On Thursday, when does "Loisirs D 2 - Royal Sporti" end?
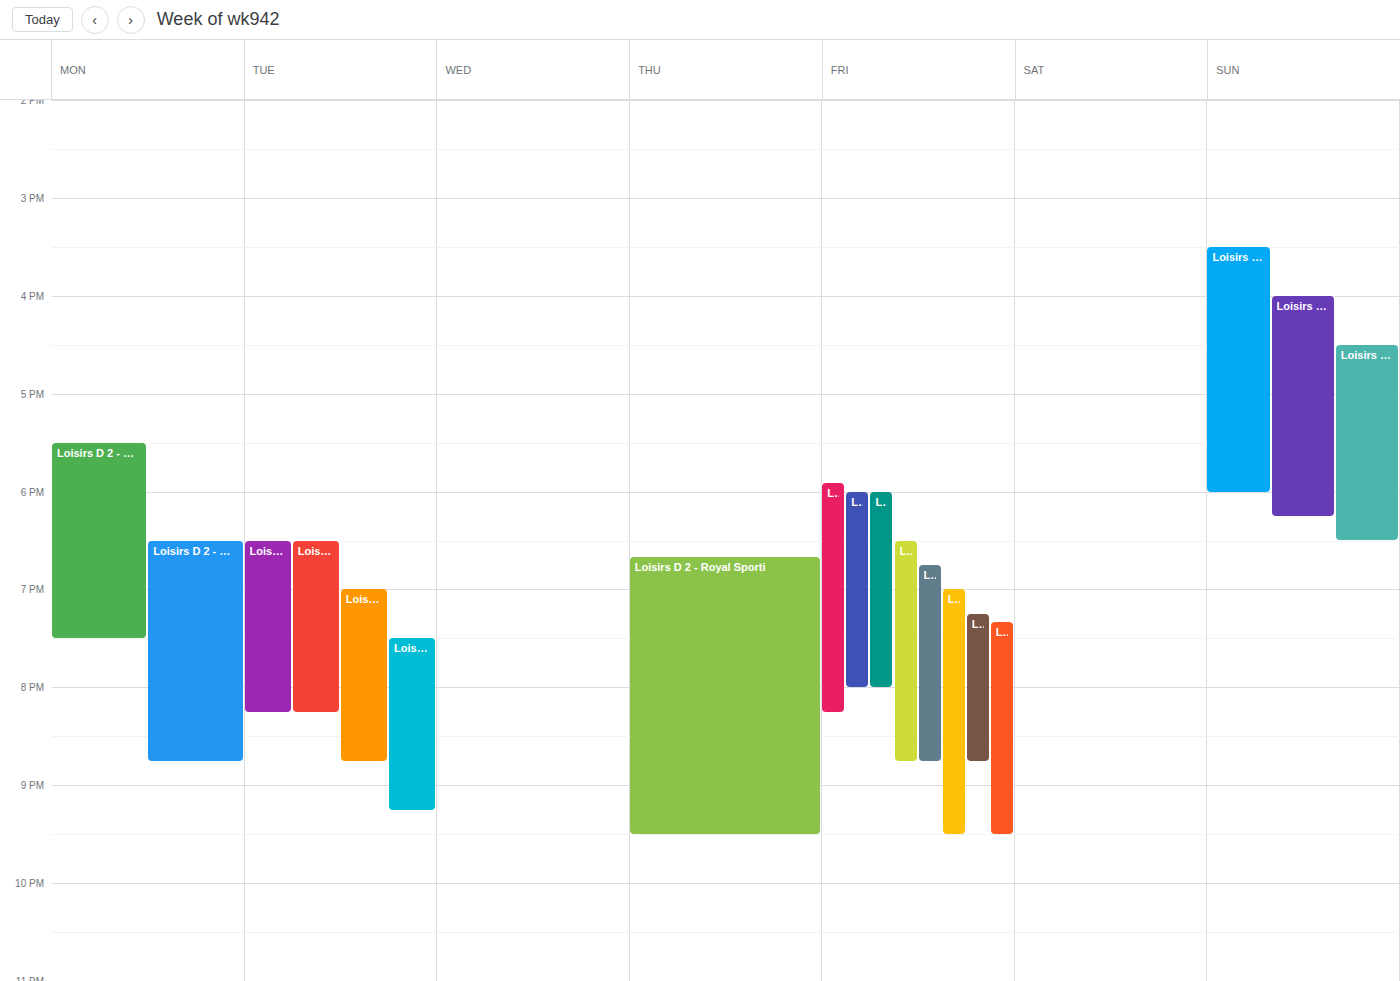
9:30 PM